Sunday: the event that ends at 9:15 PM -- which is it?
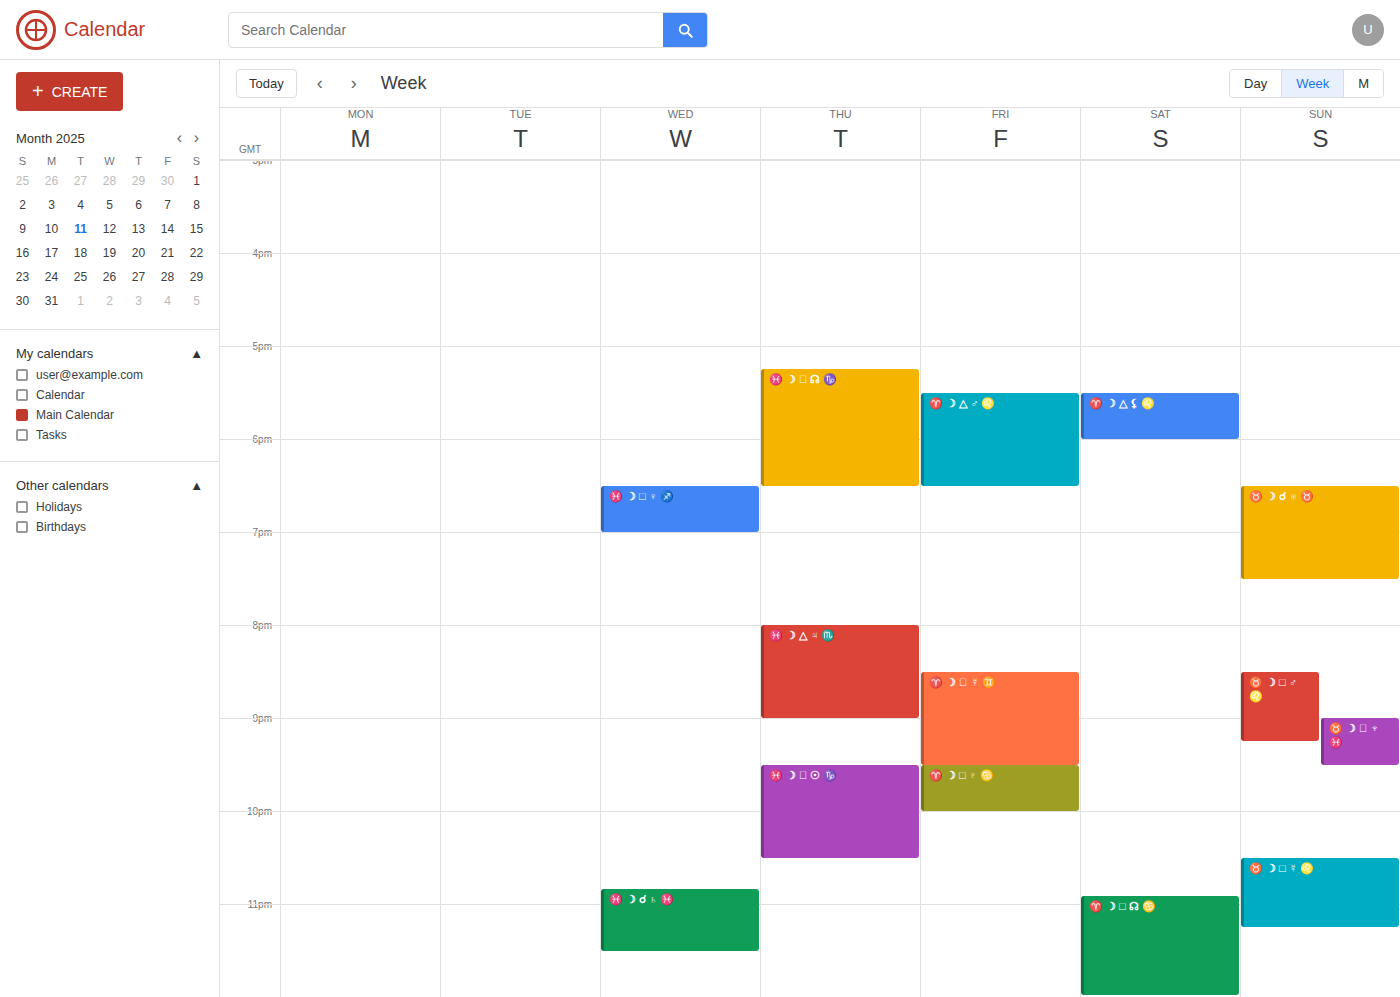
"♉️ ☽ □ ♂ ♌️"